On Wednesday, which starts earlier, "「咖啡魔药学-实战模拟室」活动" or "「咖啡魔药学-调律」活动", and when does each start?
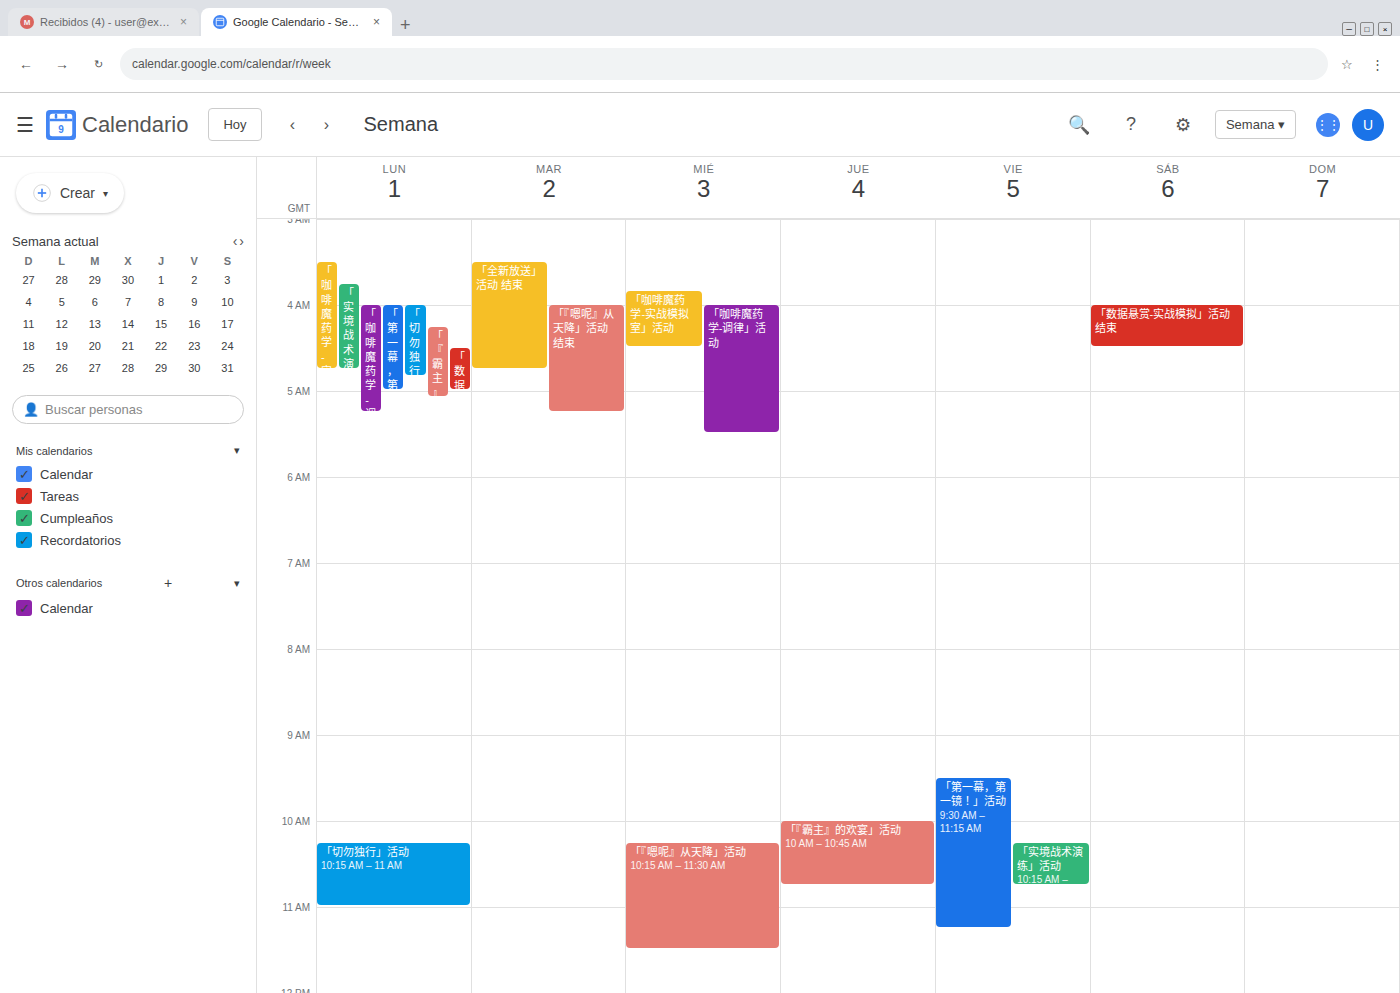
"「咖啡魔药学-实战模拟室」活动" 3:50 AM; "「咖啡魔药学-调律」活动" 4:00 AM.